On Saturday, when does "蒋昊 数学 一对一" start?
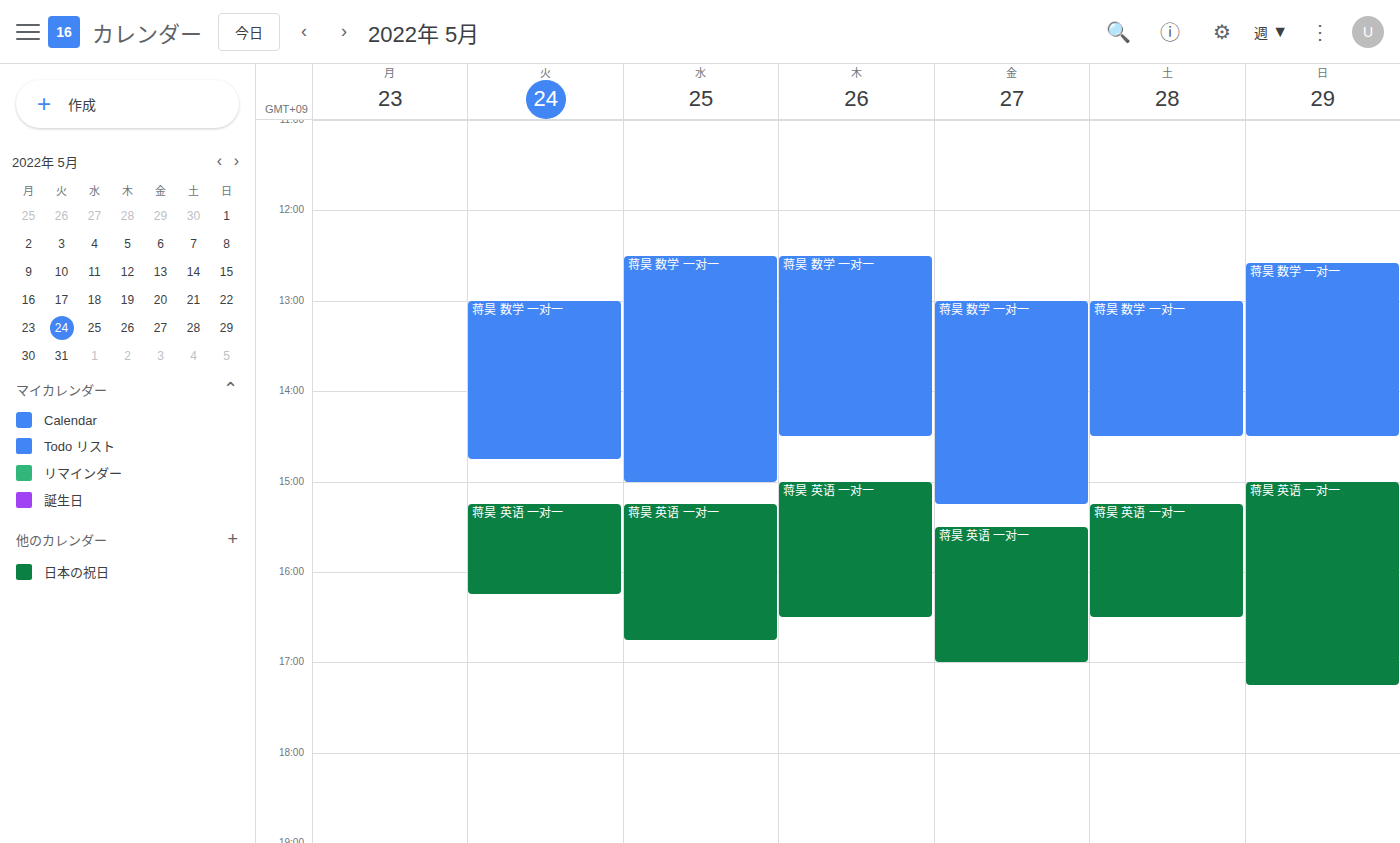
1:00 PM